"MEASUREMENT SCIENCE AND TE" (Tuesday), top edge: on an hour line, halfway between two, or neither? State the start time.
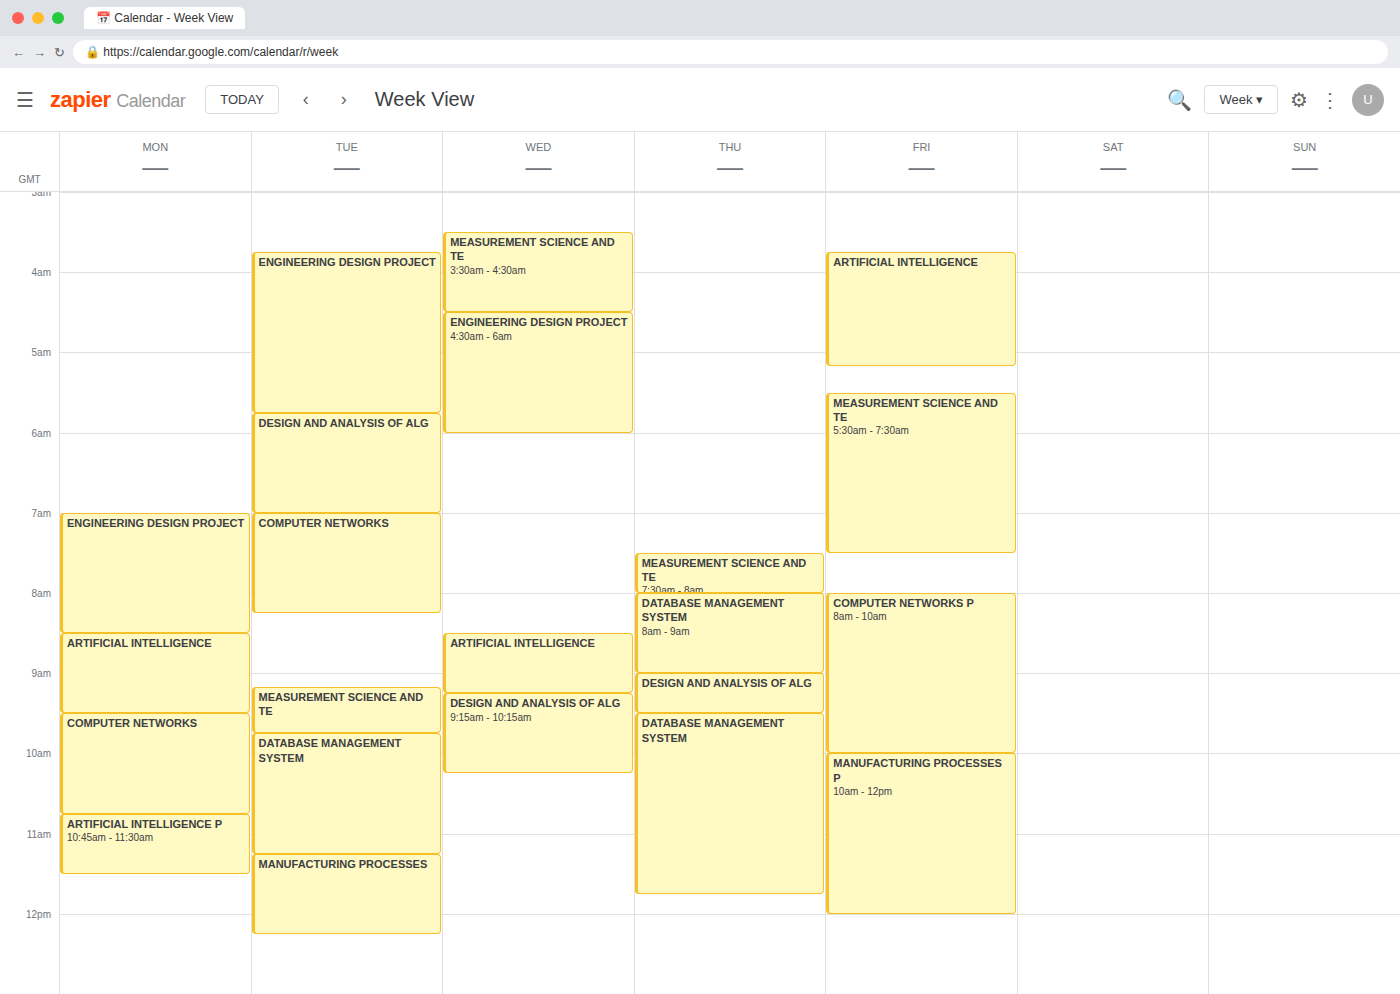
9:10 AM -- neither: 10 minutes below the 9 AM line and 50 minutes above the 10 AM line.